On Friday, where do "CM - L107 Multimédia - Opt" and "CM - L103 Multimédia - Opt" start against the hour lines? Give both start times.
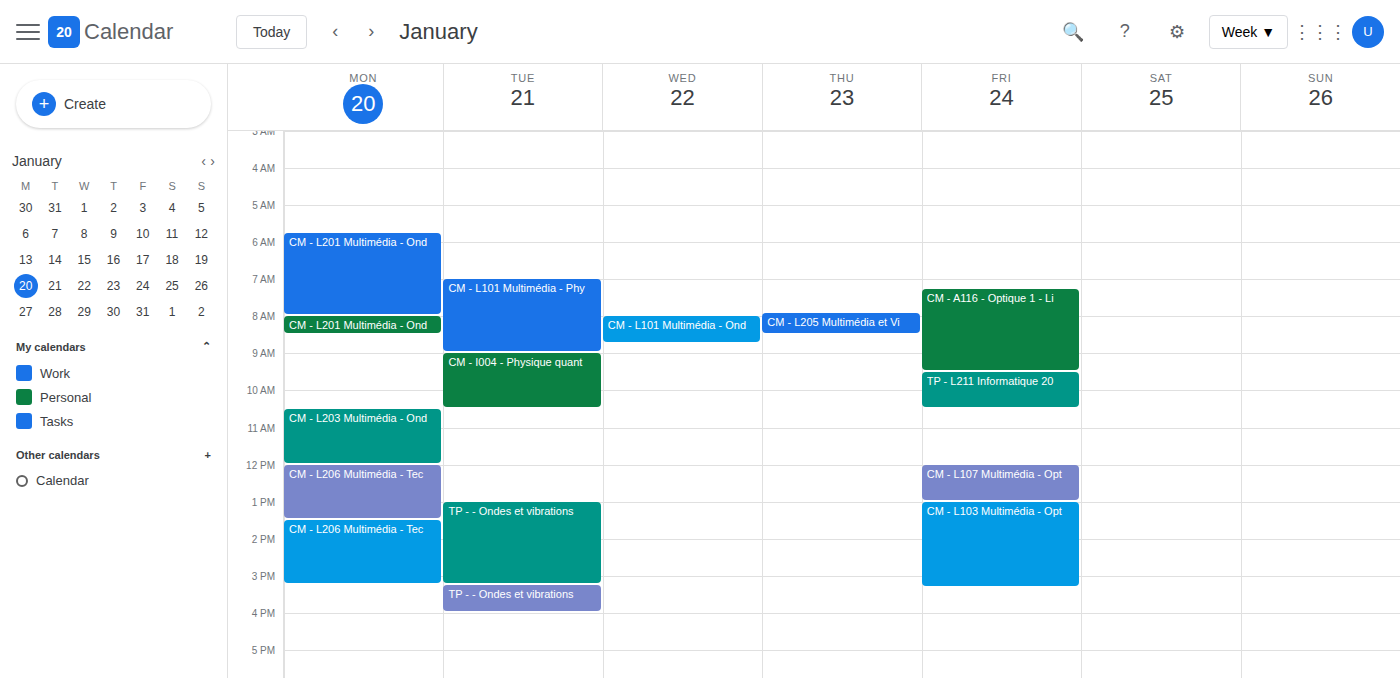
"CM - L107 Multimédia - Opt": 12:00, exactly on the 12:00 line. "CM - L103 Multimédia - Opt": 13:00, exactly on the 13:00 line.